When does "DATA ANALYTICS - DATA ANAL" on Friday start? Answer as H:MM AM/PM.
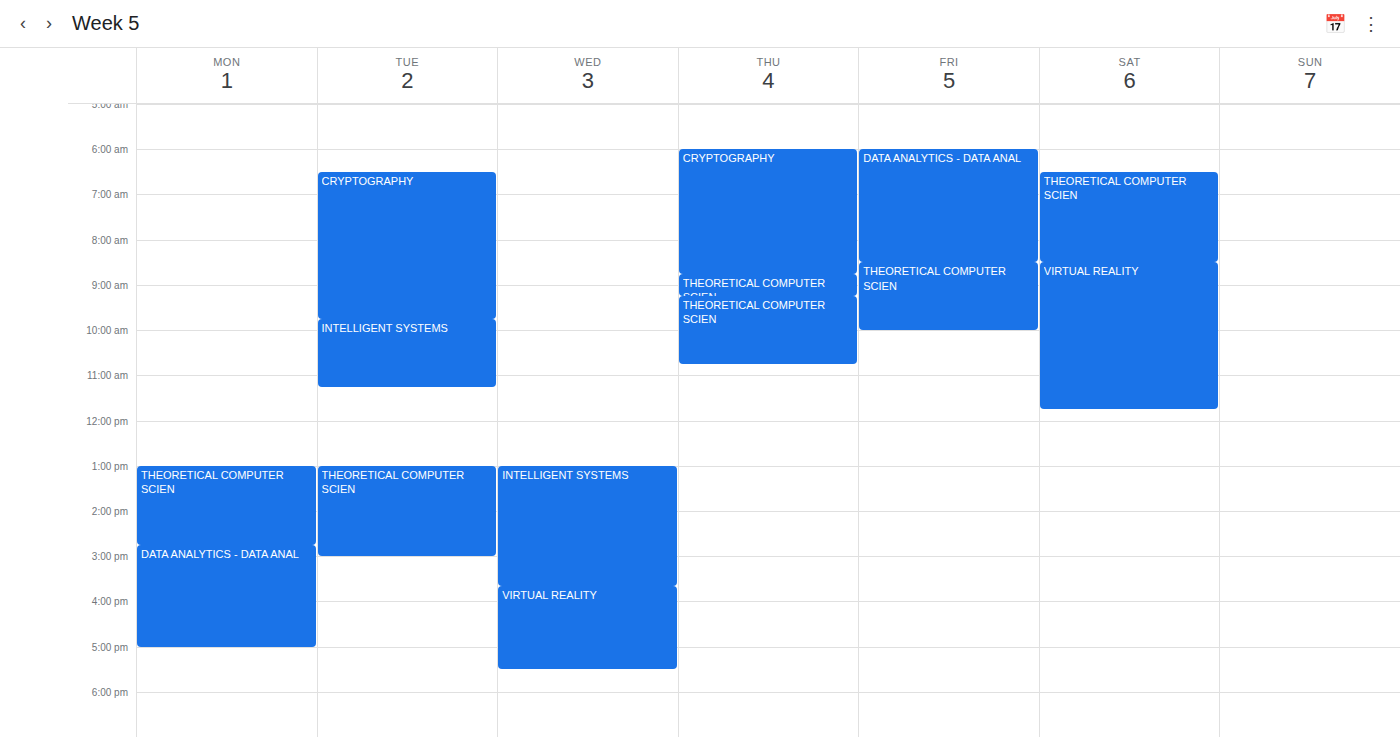
6:00 AM